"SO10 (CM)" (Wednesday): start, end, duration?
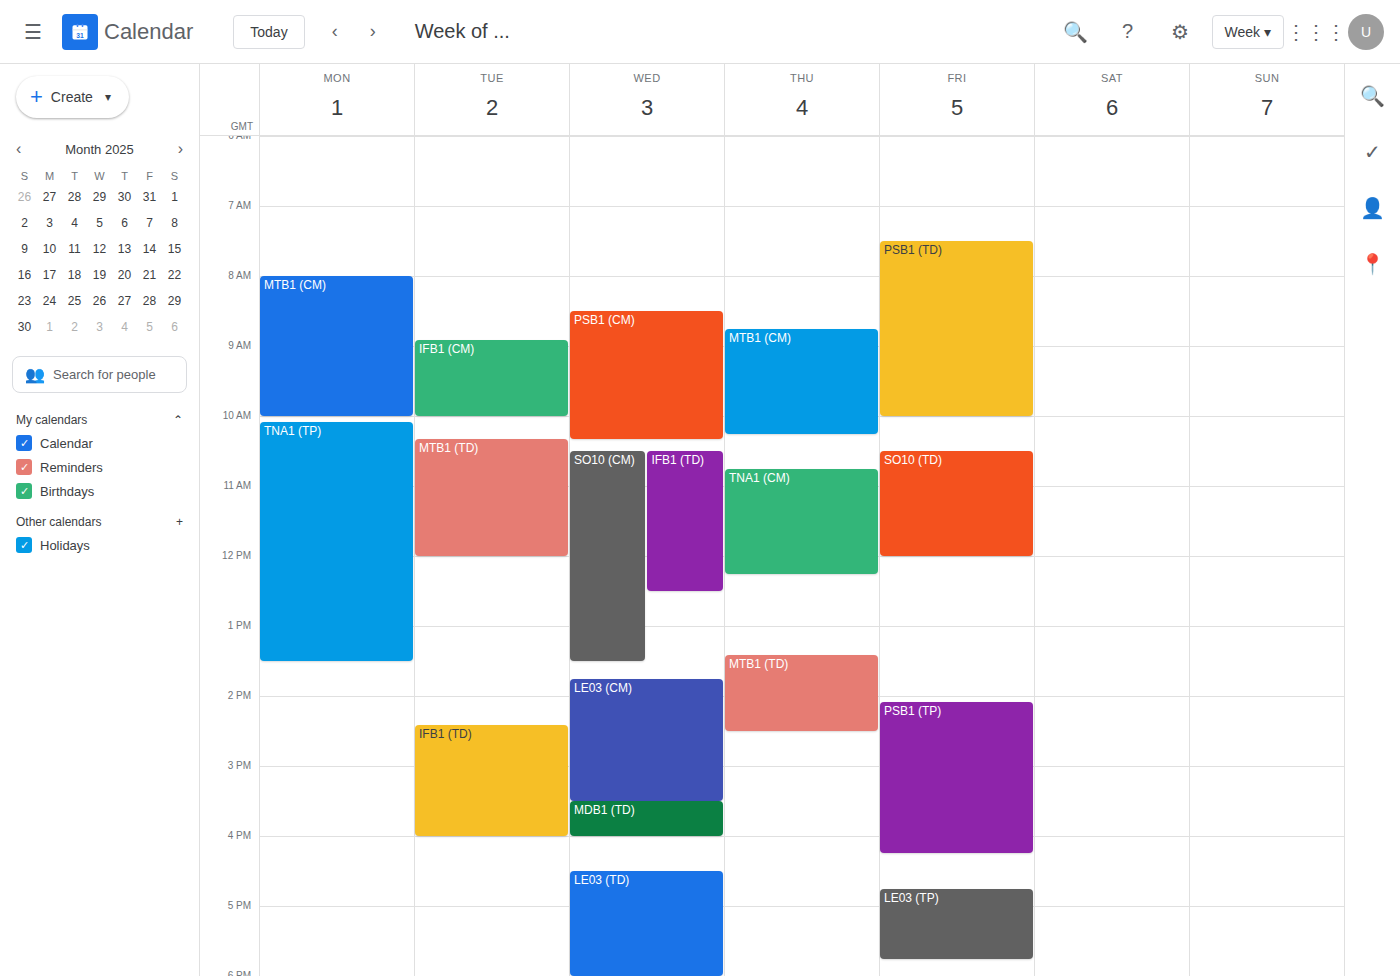
10:30 AM to 1:30 PM, 3 hours